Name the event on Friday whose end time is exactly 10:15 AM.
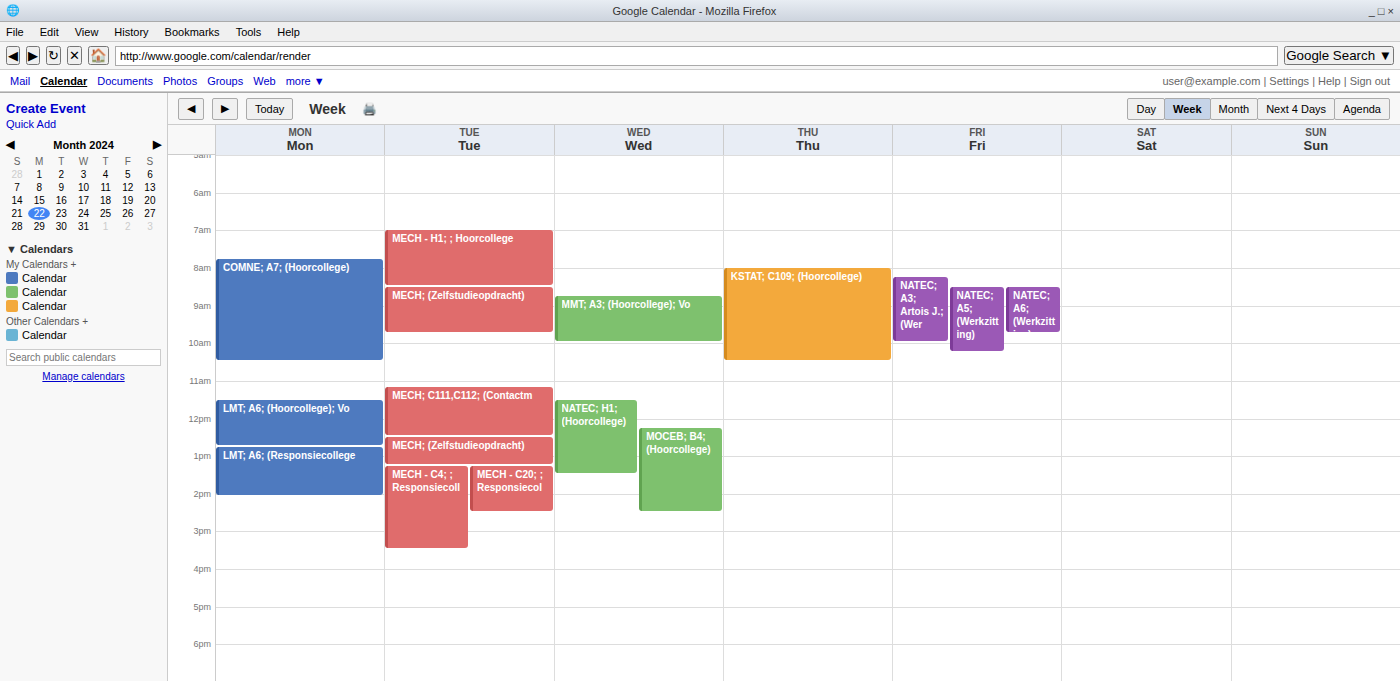
"NATEC; A5; (Werkzitting)"